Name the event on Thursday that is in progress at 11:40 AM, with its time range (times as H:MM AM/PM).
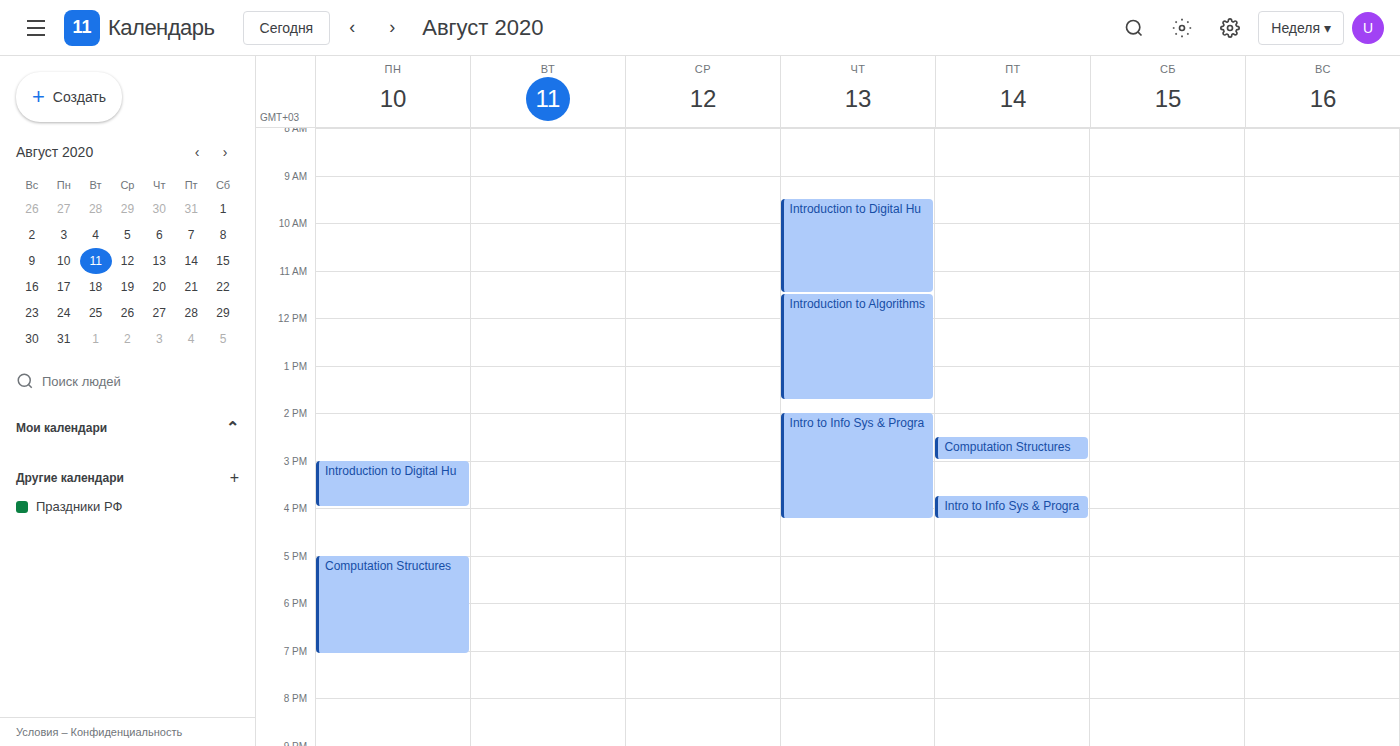
"Introduction to Algorithms", 11:30 AM to 1:45 PM